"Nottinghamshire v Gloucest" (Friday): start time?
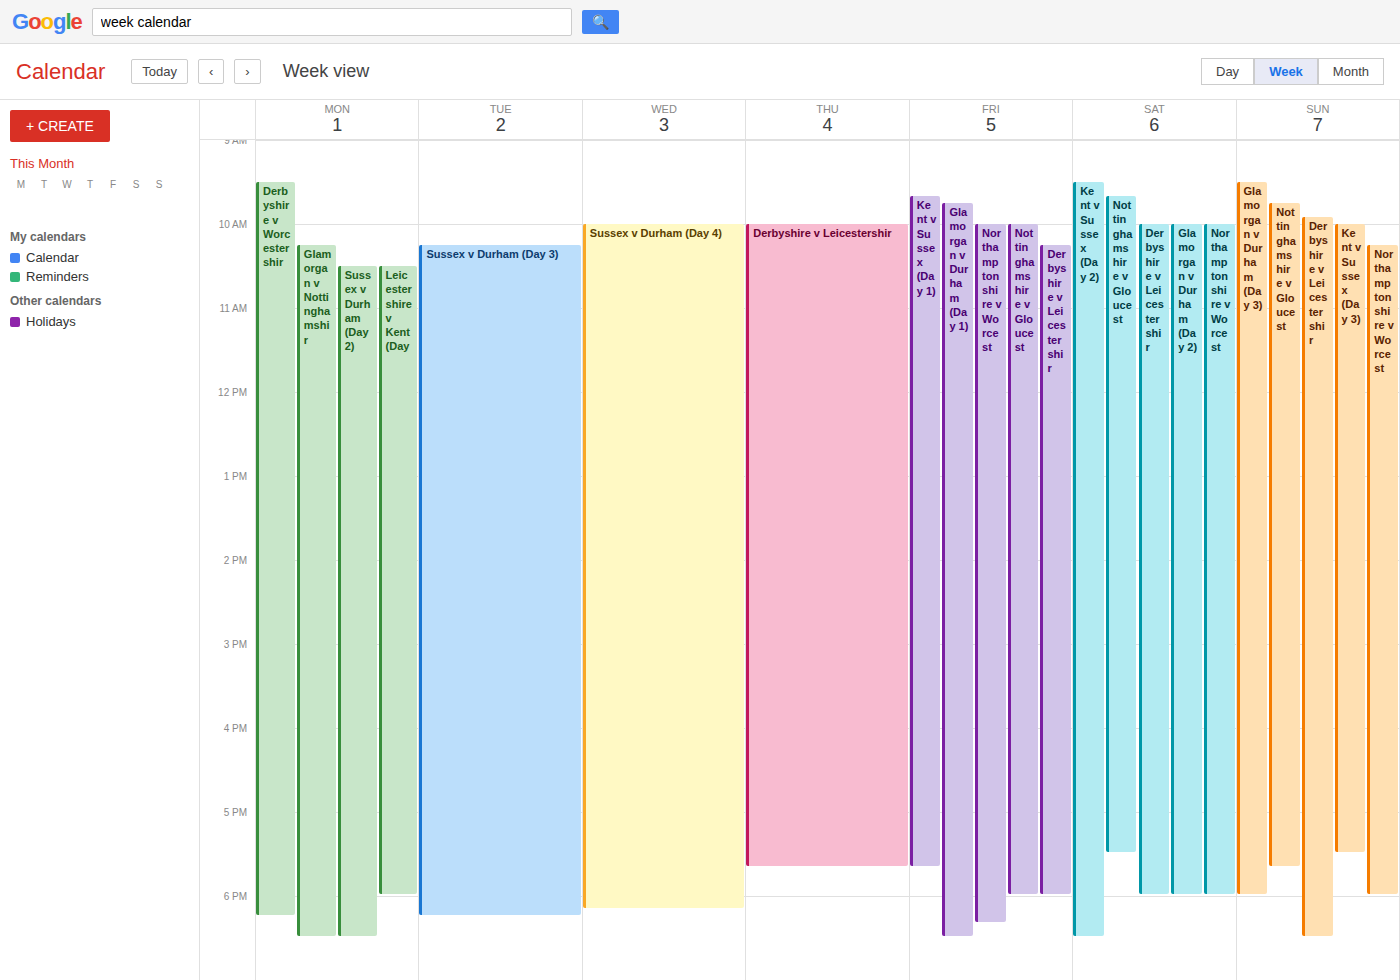
10:00 AM